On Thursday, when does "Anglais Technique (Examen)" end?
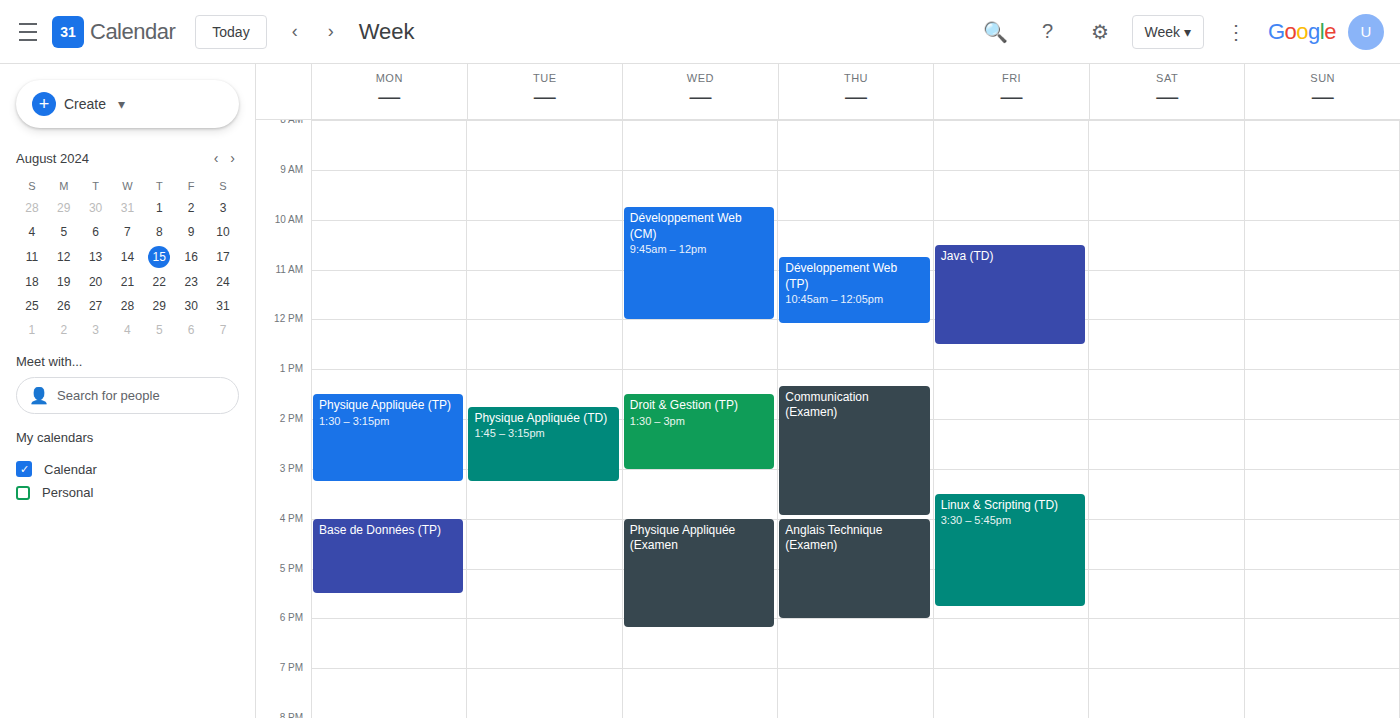
6:00 PM